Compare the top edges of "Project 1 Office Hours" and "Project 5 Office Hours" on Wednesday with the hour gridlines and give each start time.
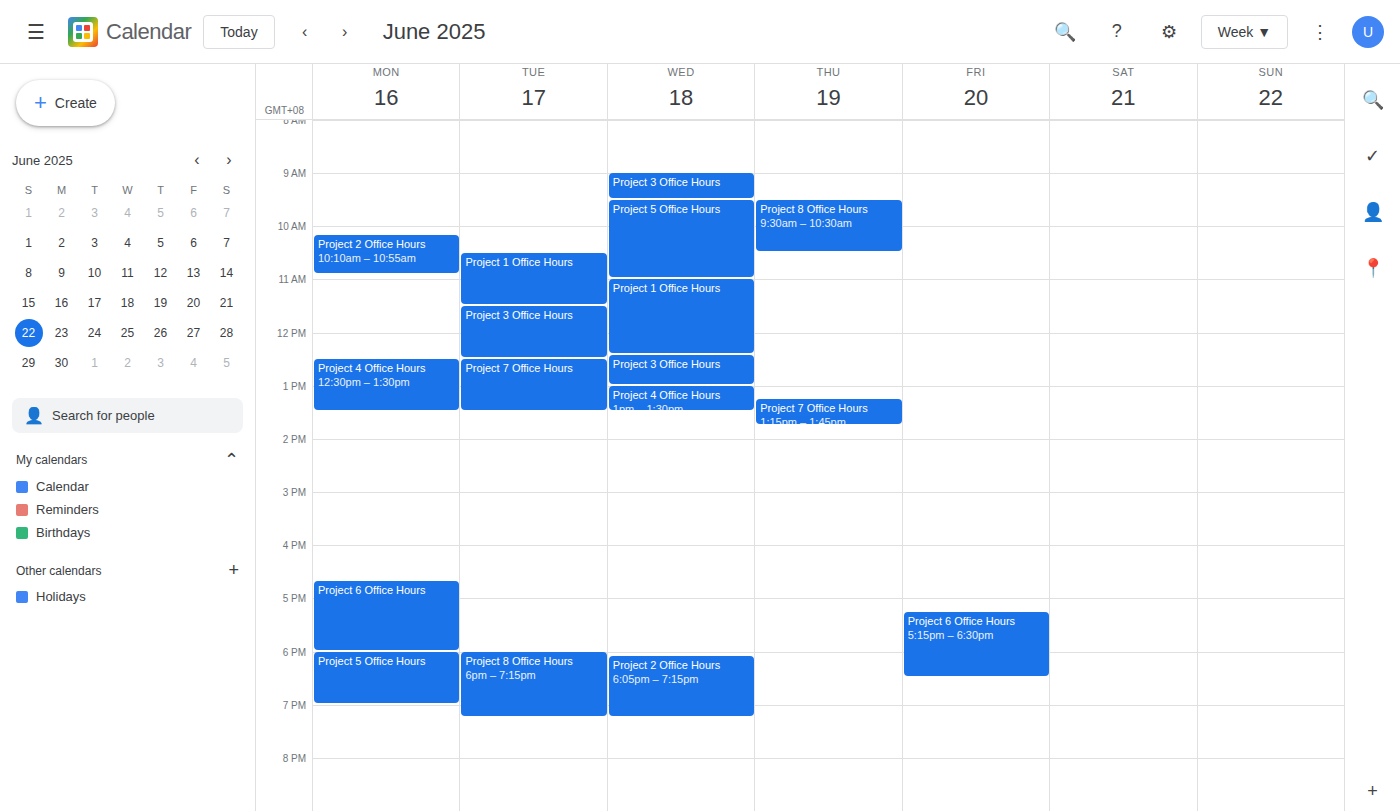
"Project 1 Office Hours": 11:00 AM, exactly on the 11 AM line. "Project 5 Office Hours": 9:30 AM, halfway between the 9 AM and 10 AM lines.